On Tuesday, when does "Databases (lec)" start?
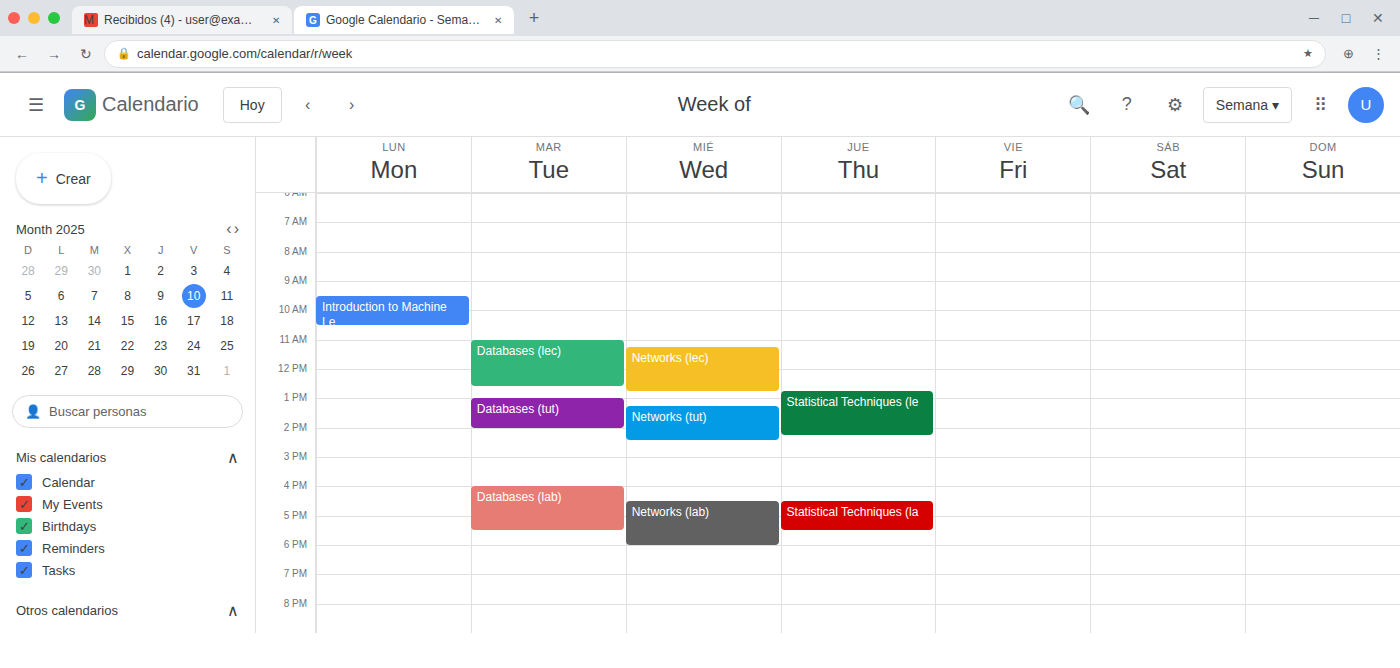
11:00 AM